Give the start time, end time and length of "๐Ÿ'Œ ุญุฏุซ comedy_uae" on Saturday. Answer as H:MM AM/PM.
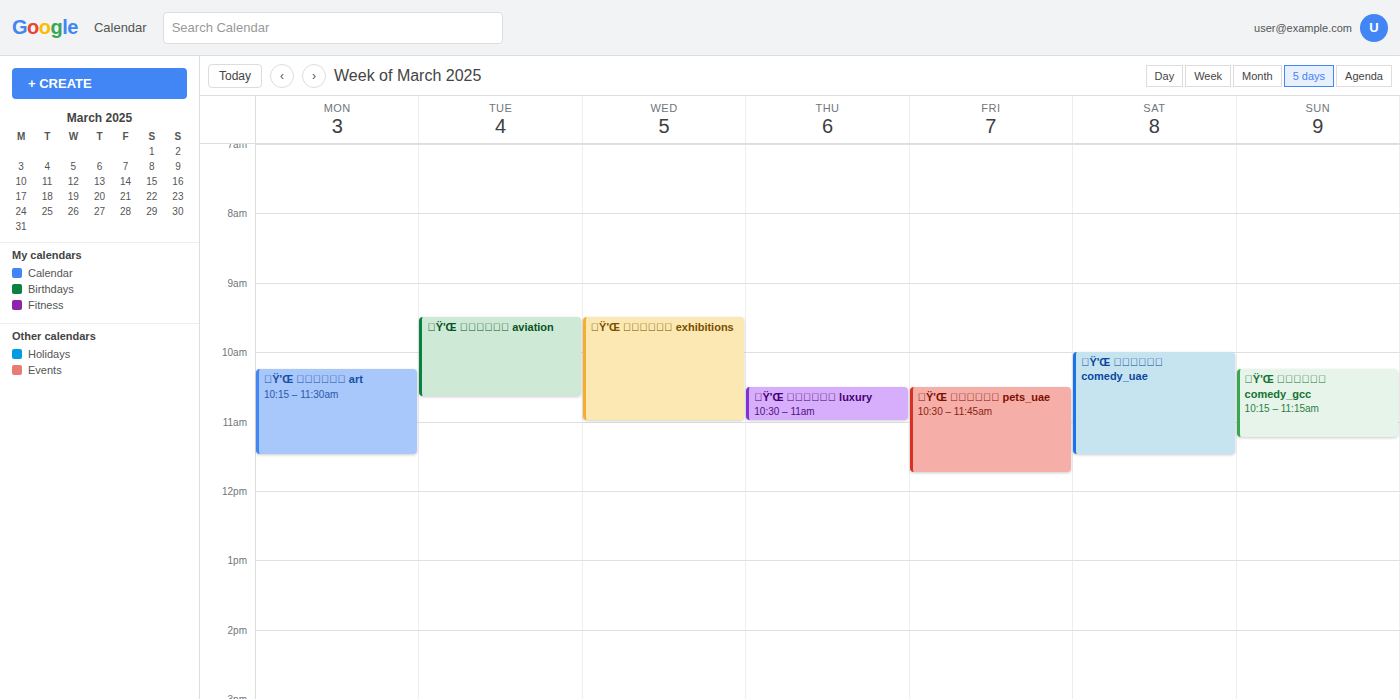
10:00 AM to 11:30 AM, 1 hour 30 minutes